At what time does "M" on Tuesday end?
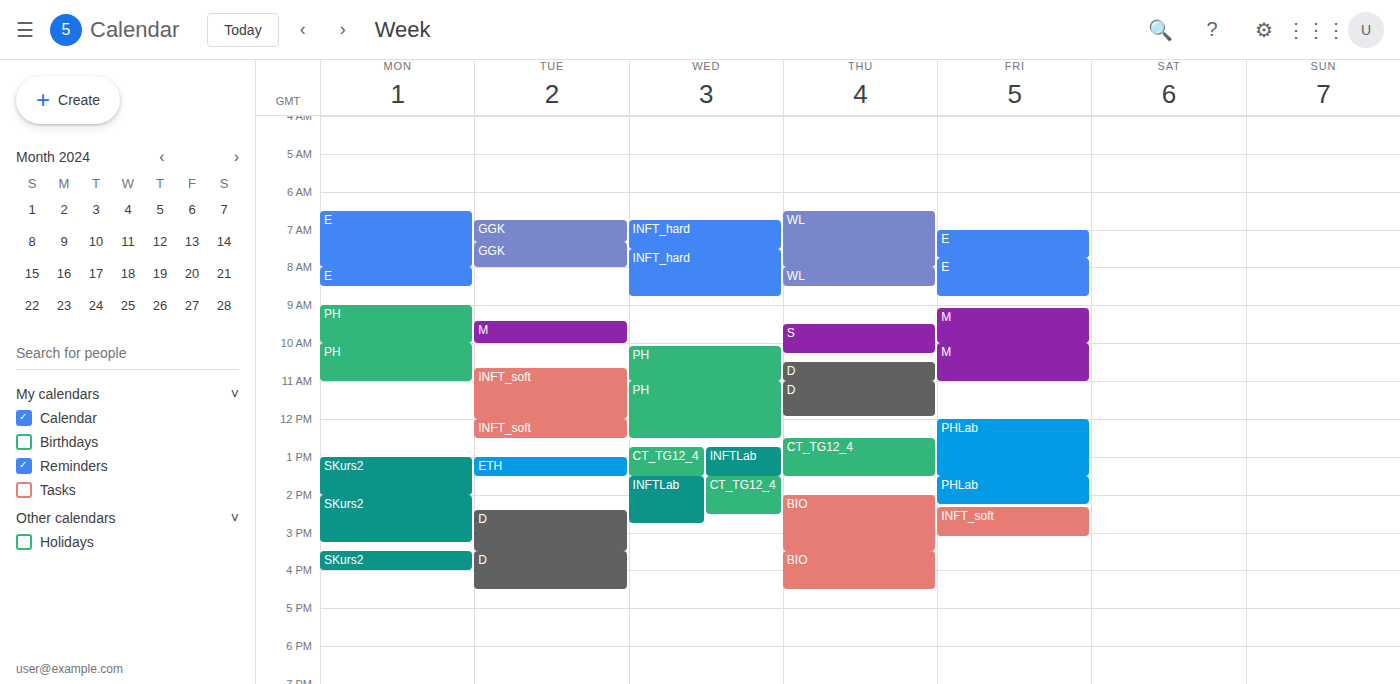
10:00 AM